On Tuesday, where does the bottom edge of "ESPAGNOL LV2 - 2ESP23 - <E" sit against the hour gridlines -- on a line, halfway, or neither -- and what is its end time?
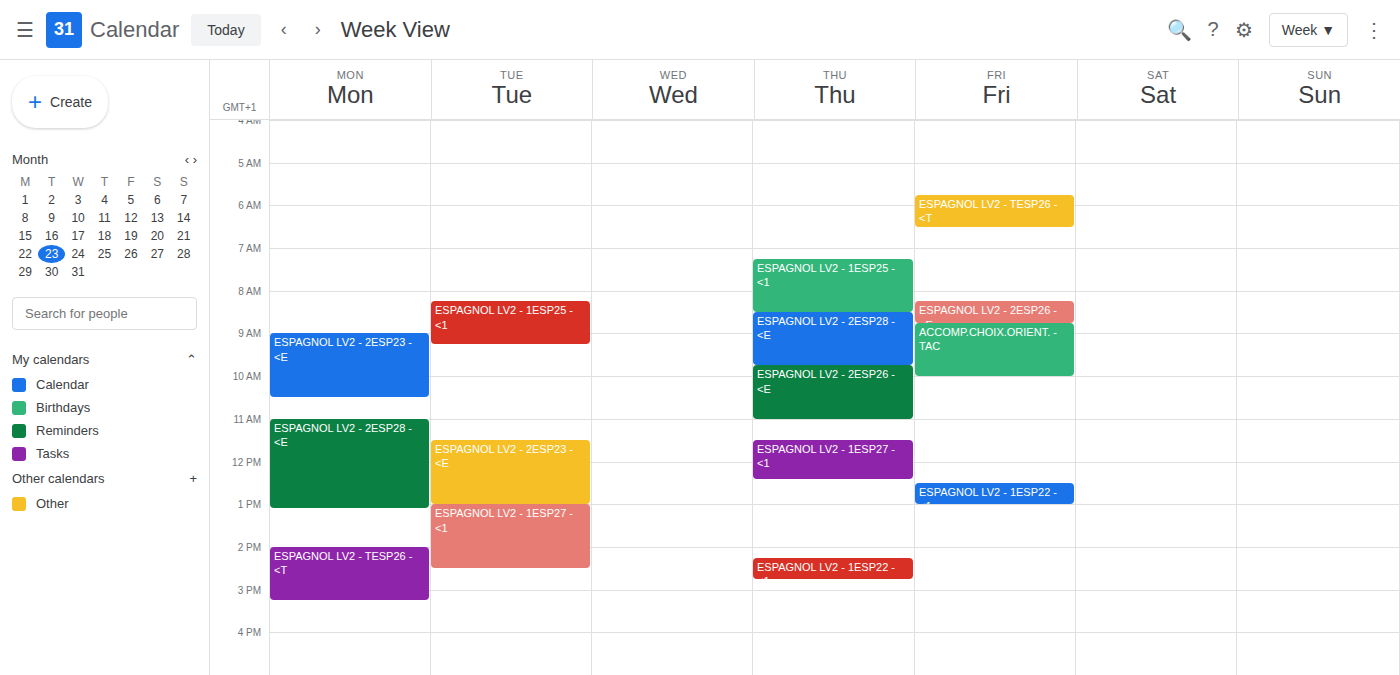
1:00 PM -- exactly on the 1 PM line.